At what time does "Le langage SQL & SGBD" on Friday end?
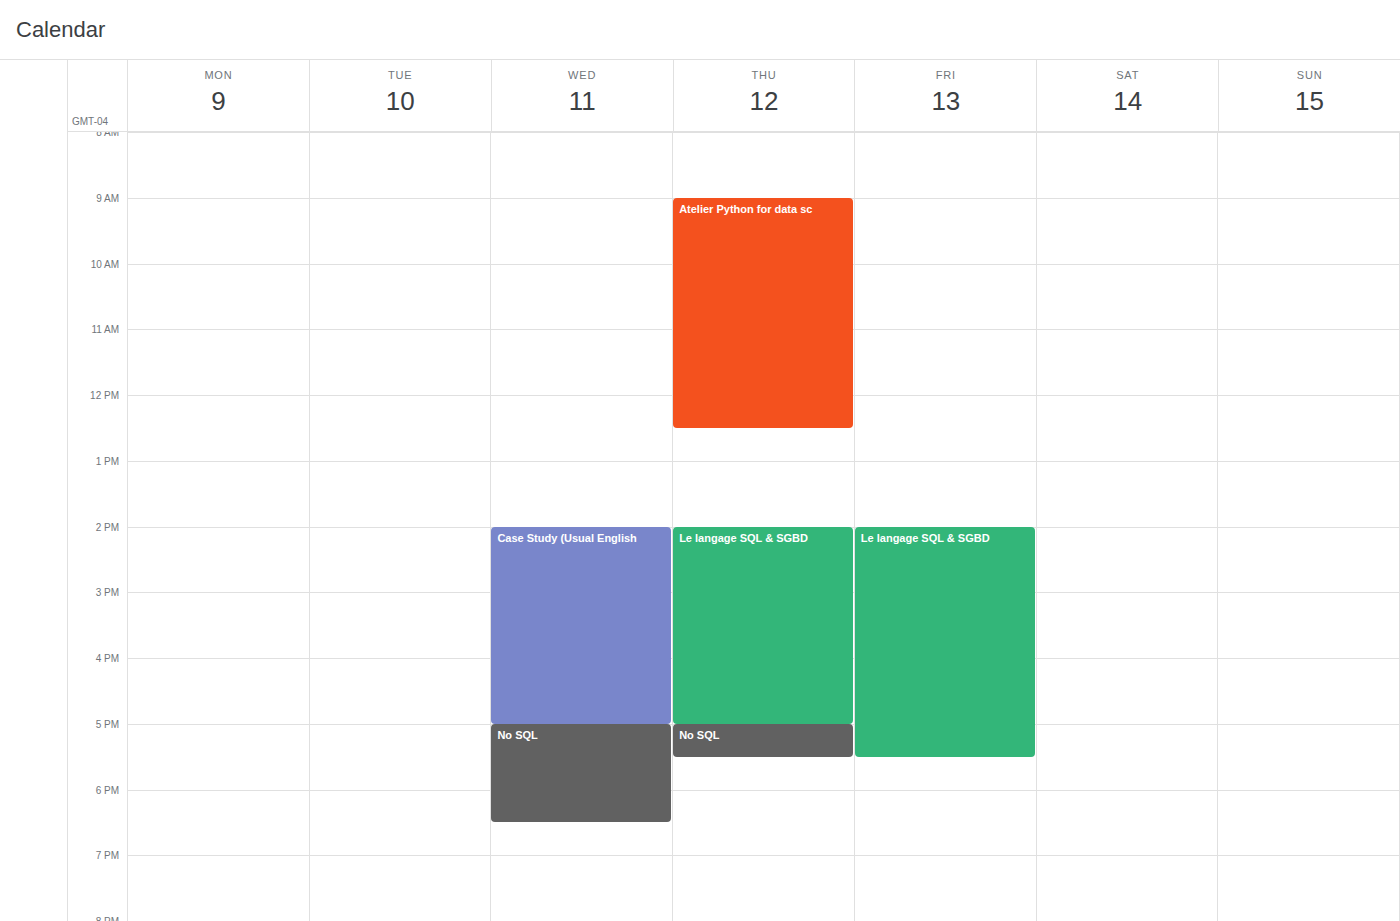
5:30 PM